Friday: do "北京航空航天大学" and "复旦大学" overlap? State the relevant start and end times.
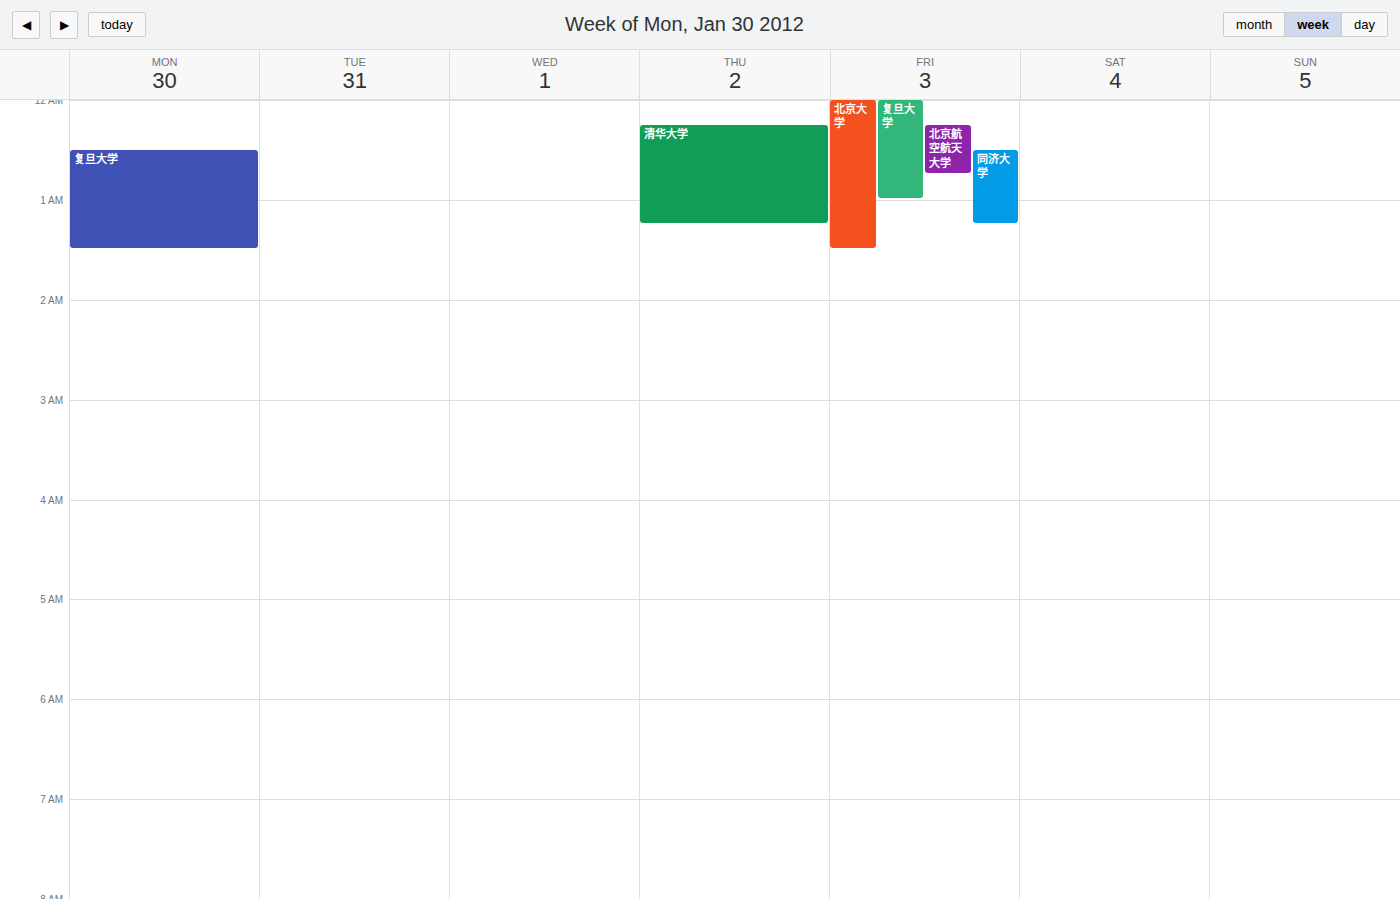
"北京航空航天大学" runs 12:15 AM to 12:45 AM, inside "复旦大学" -- they overlap.